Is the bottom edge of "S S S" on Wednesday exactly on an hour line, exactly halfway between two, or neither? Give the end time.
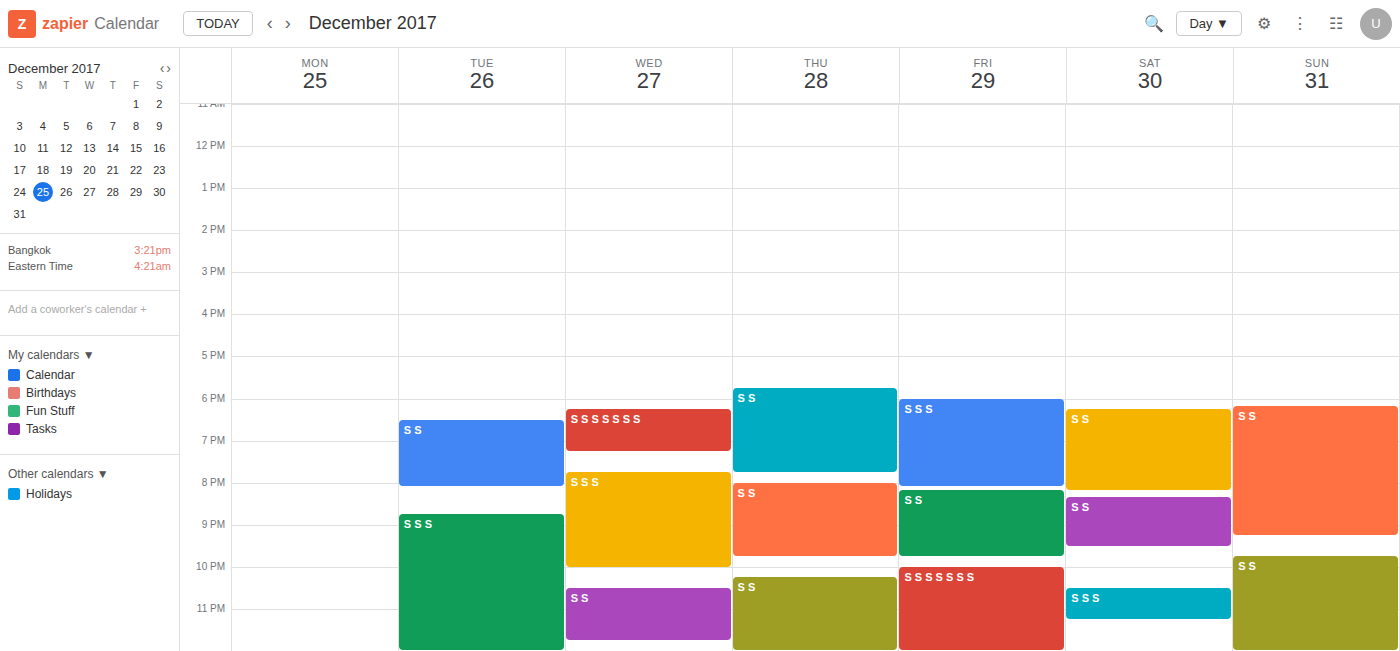
22:00 -- exactly on the 22:00 line.